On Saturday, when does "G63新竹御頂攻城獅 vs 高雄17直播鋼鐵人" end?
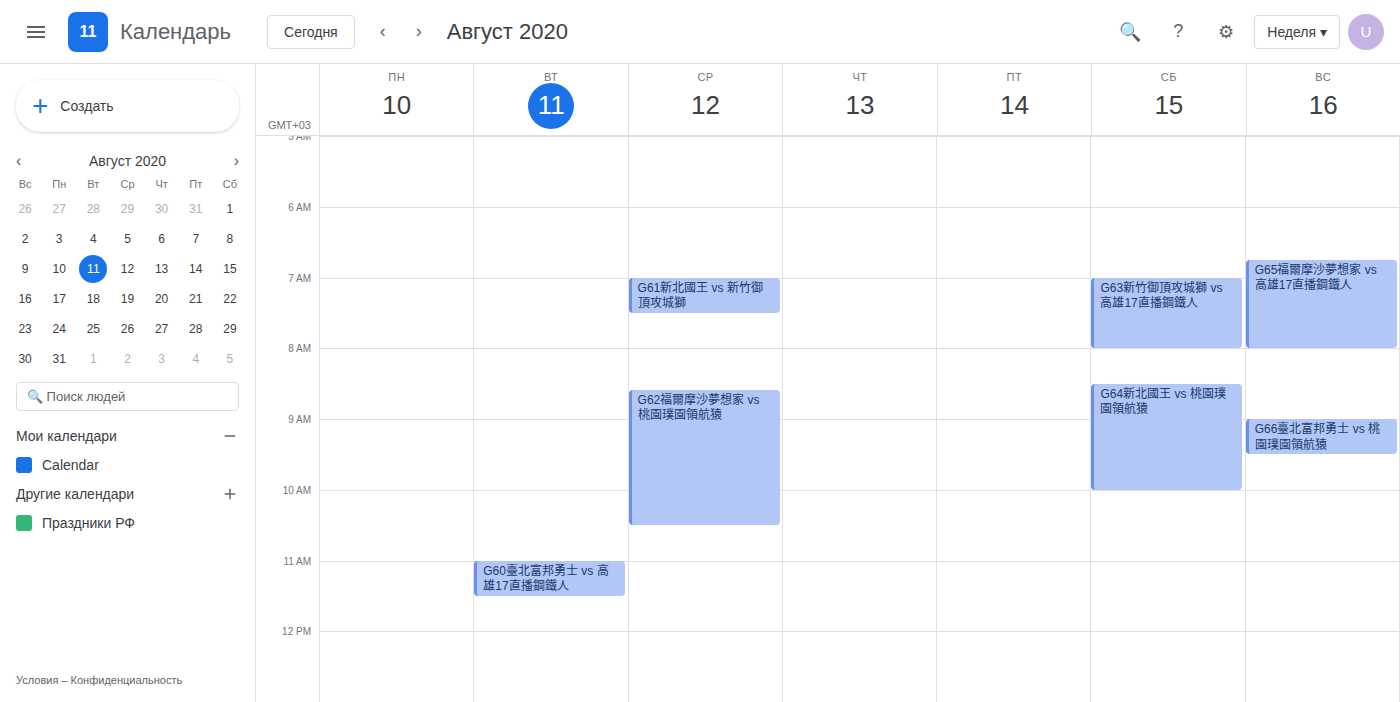
08:00